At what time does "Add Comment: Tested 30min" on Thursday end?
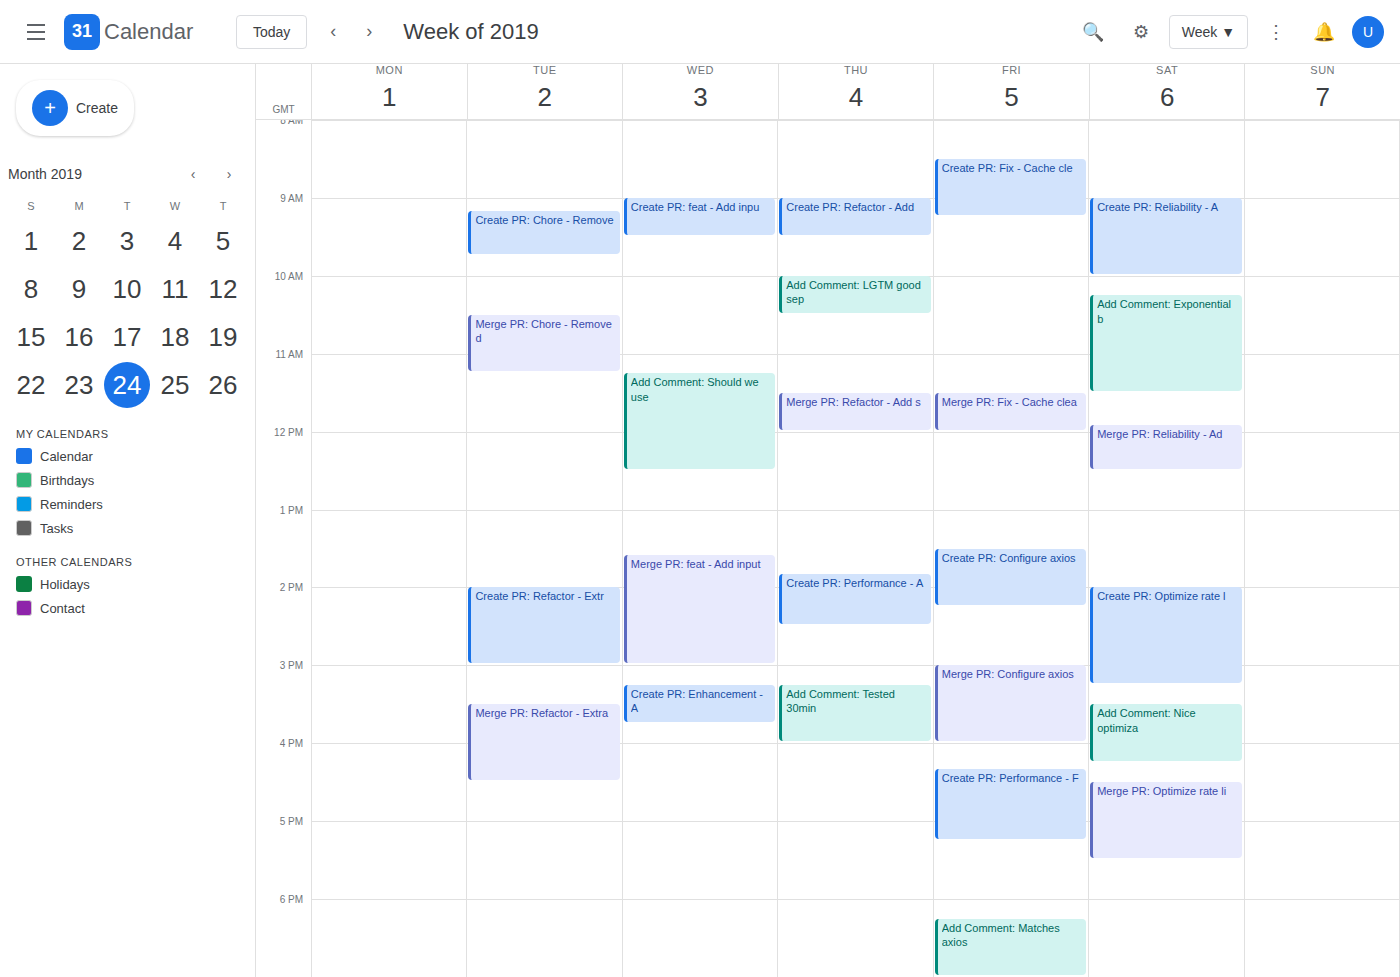
16:00